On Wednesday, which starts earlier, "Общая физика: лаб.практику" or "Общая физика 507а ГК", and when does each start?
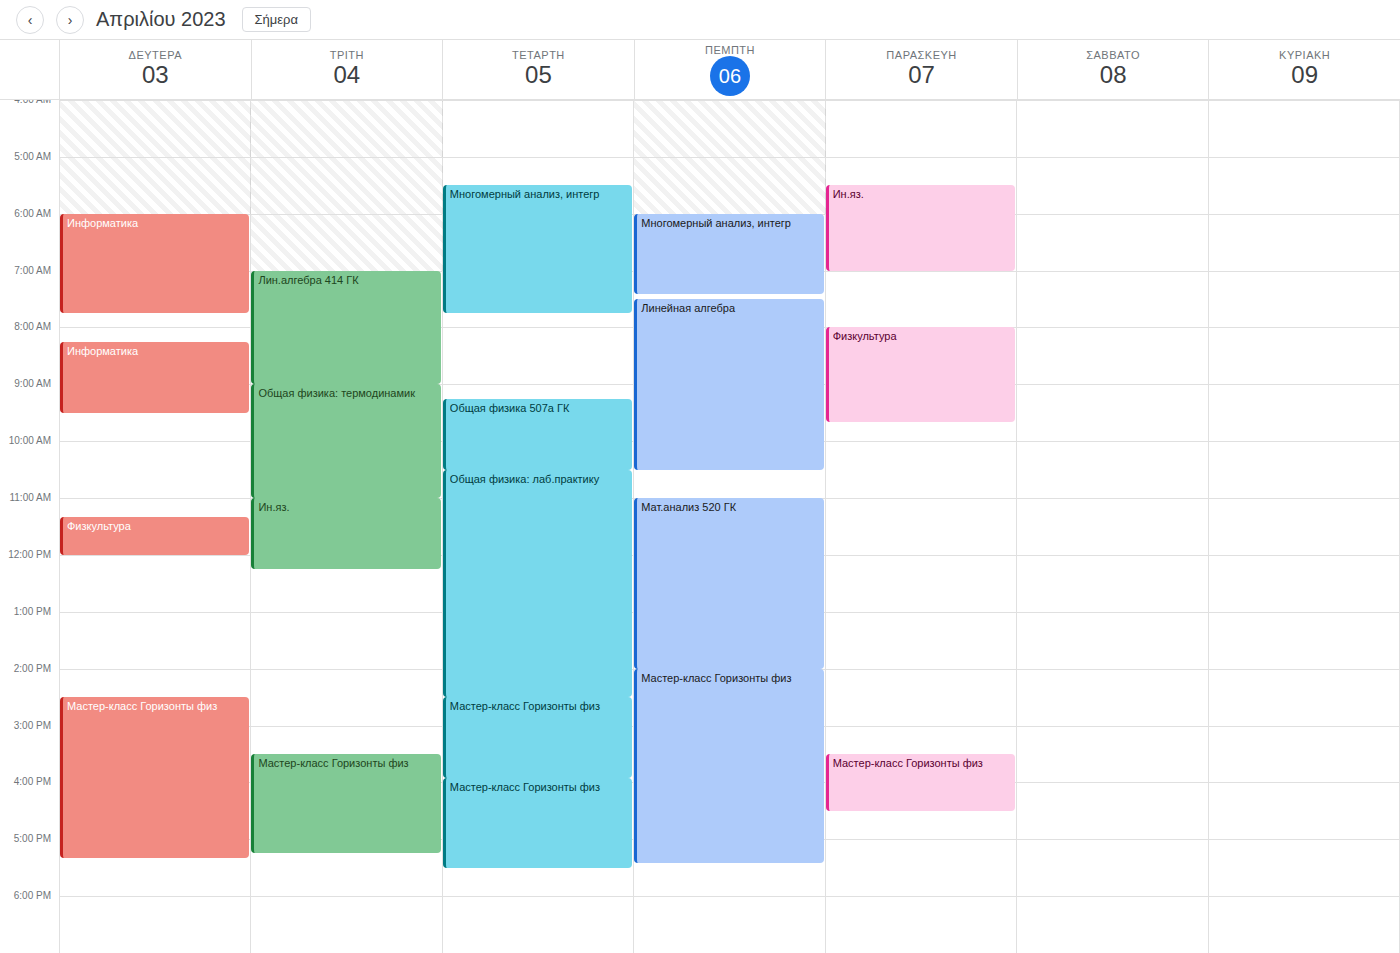
"Общая физика 507а ГК" 09:15; "Общая физика: лаб.практику" 10:30.